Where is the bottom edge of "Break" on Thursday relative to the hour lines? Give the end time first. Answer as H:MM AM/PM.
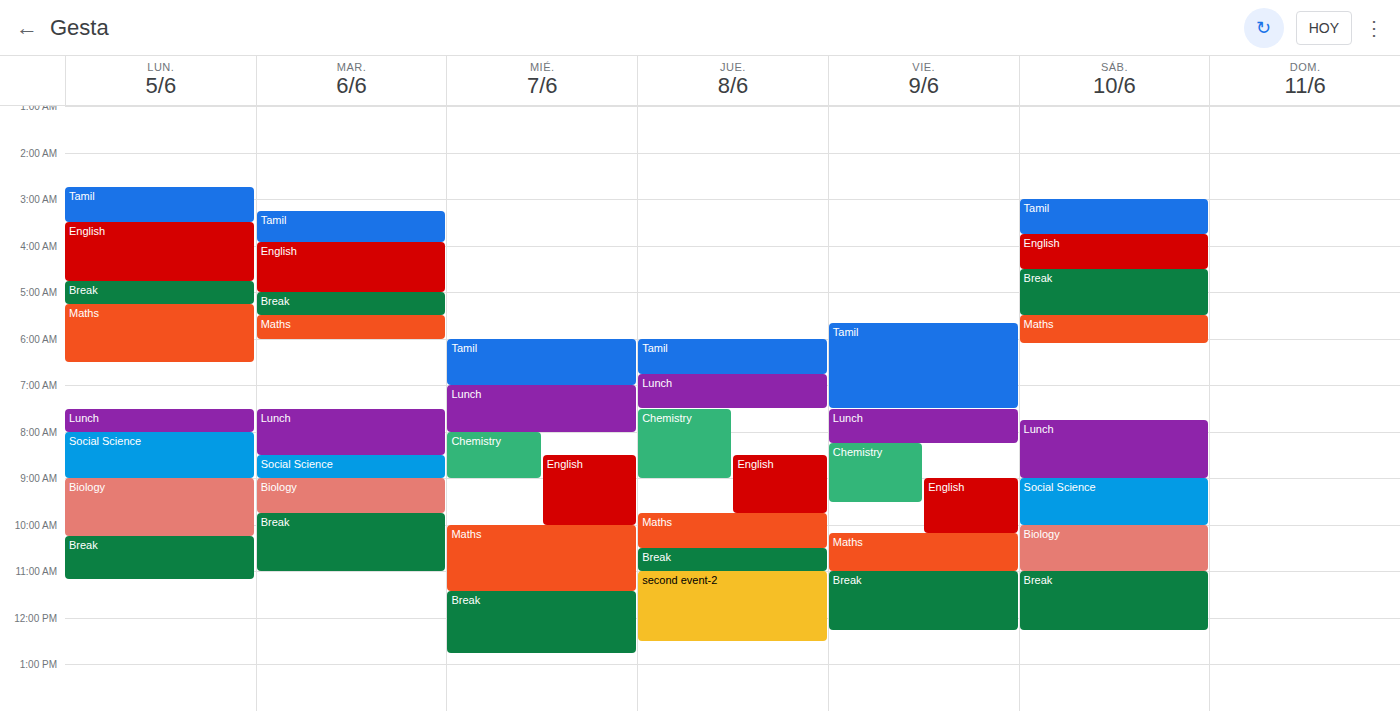
11:00 AM -- exactly on the 11 AM line.